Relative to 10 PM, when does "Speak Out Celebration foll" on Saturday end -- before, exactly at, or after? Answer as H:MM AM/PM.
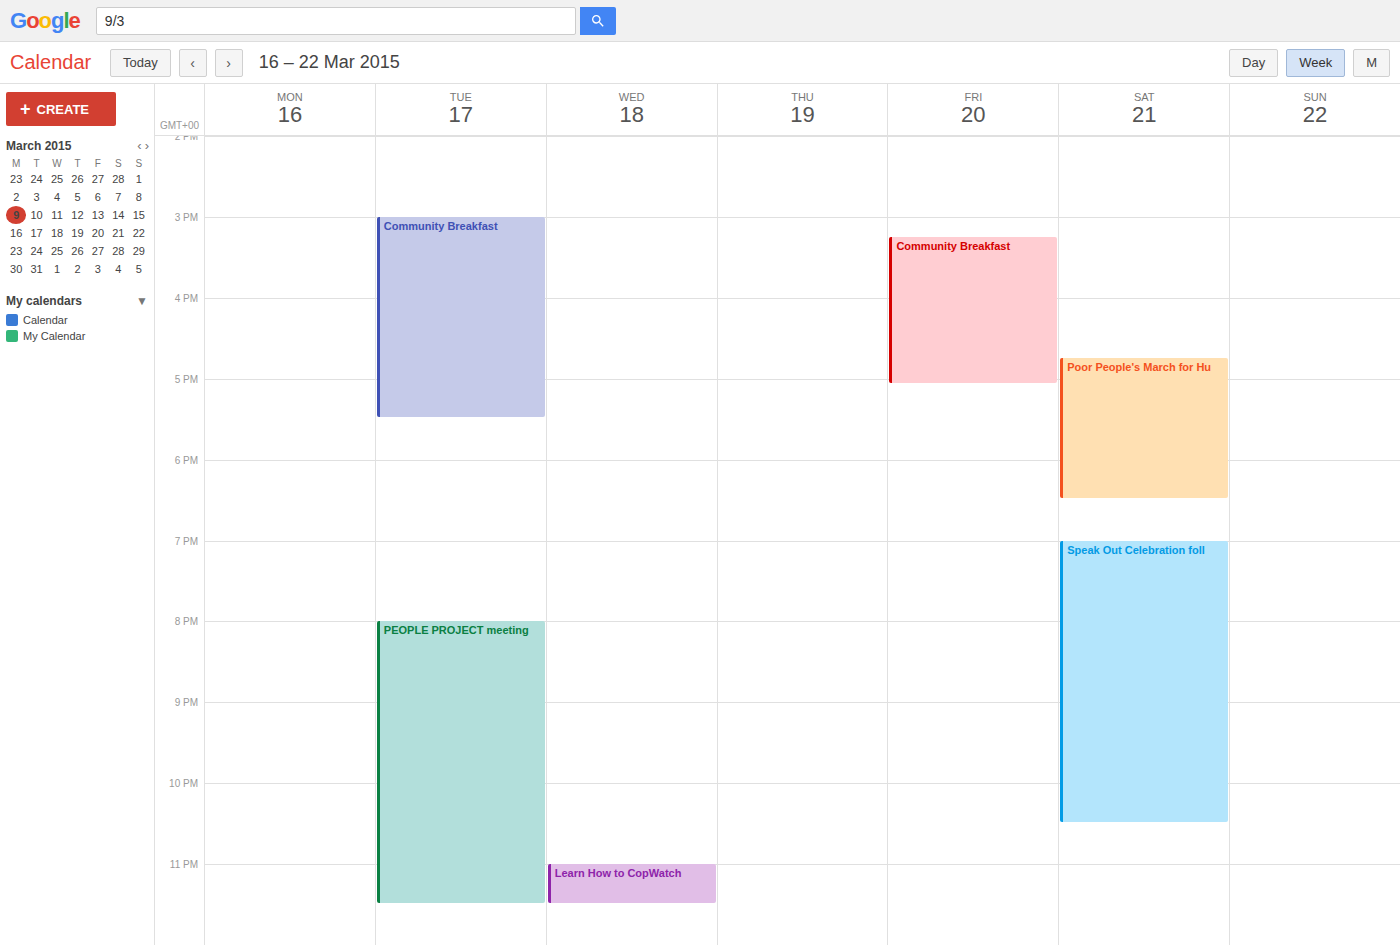
10:30 PM -- after 10 PM, 30 minutes below the 10 PM line.